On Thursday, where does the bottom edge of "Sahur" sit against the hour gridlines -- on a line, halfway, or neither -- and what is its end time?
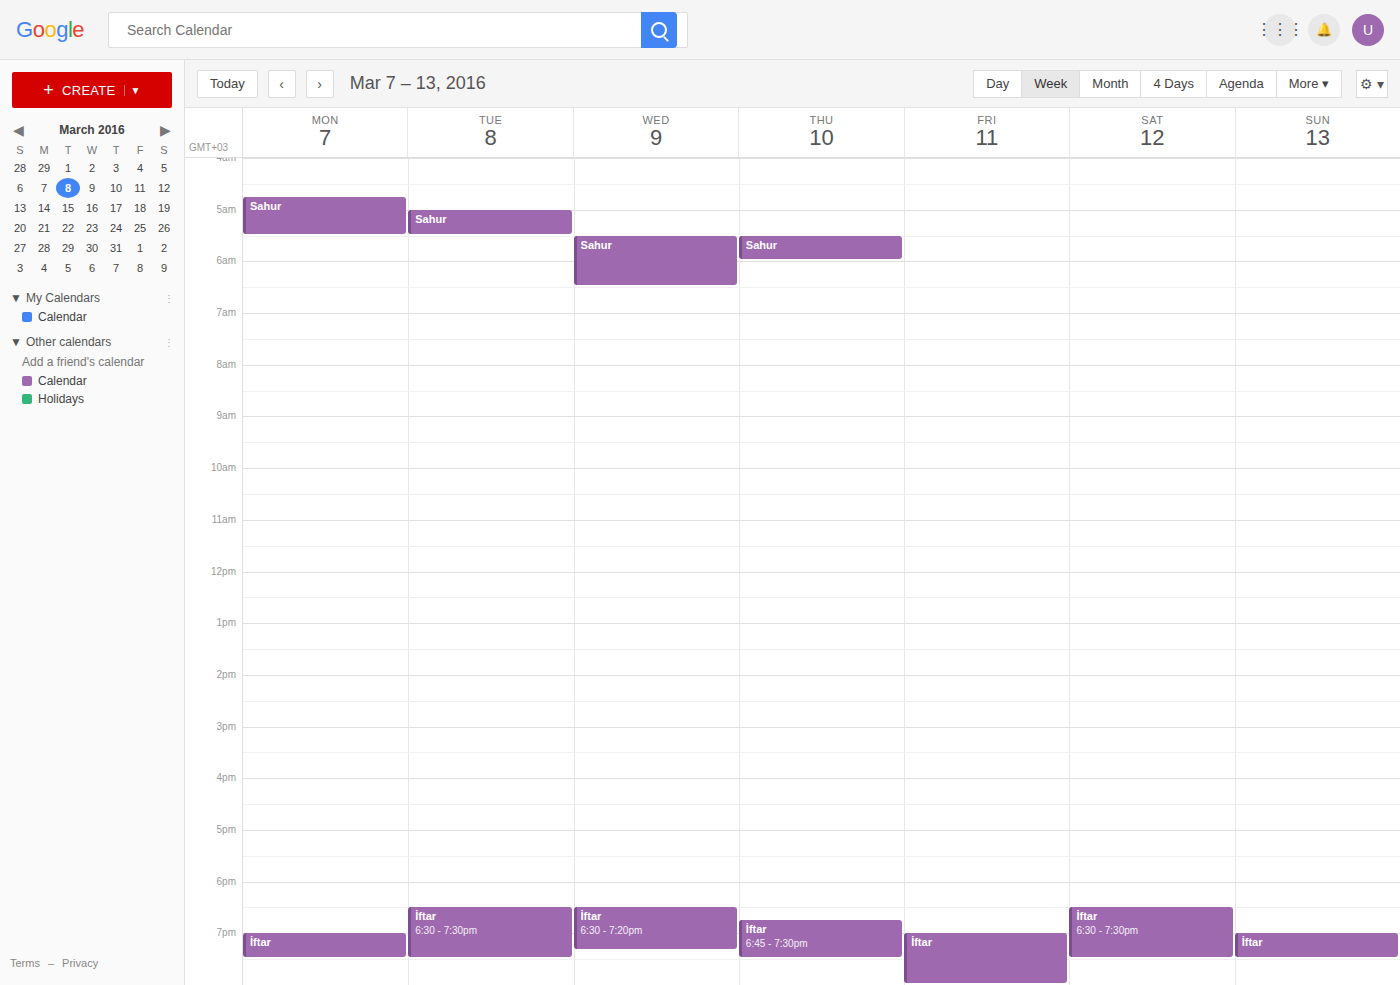
06:00 -- exactly on the 06:00 line.